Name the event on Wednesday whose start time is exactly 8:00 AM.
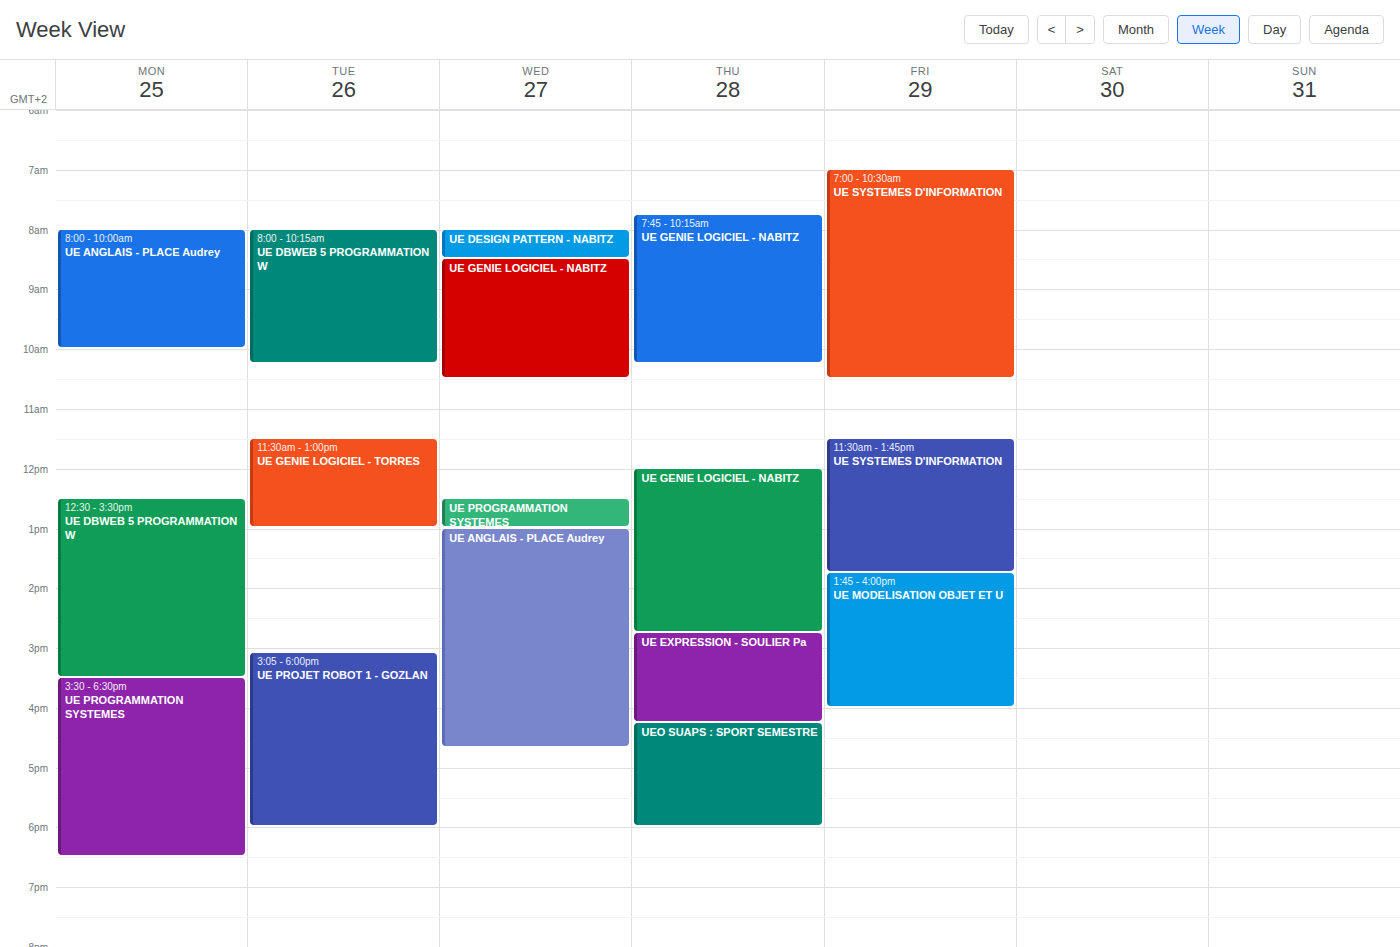
"UE DESIGN PATTERN - NABITZ"